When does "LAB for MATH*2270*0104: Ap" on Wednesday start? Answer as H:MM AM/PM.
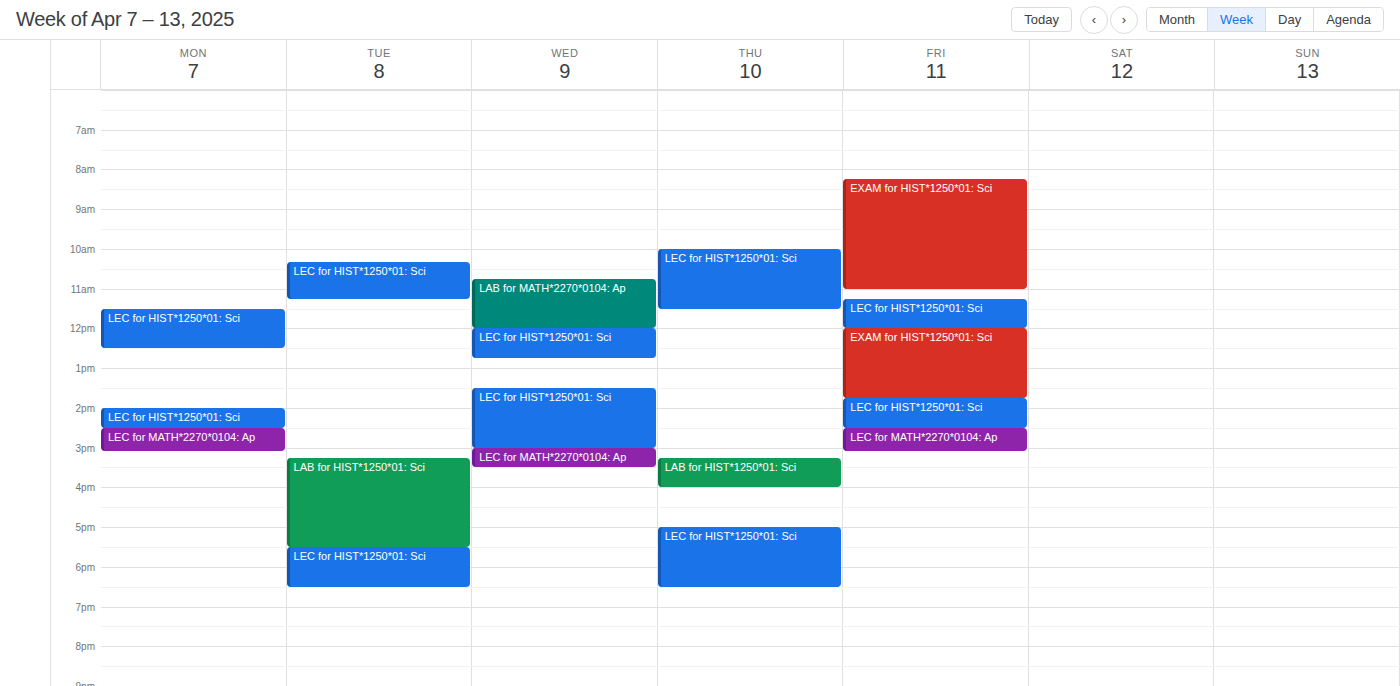
10:45 AM